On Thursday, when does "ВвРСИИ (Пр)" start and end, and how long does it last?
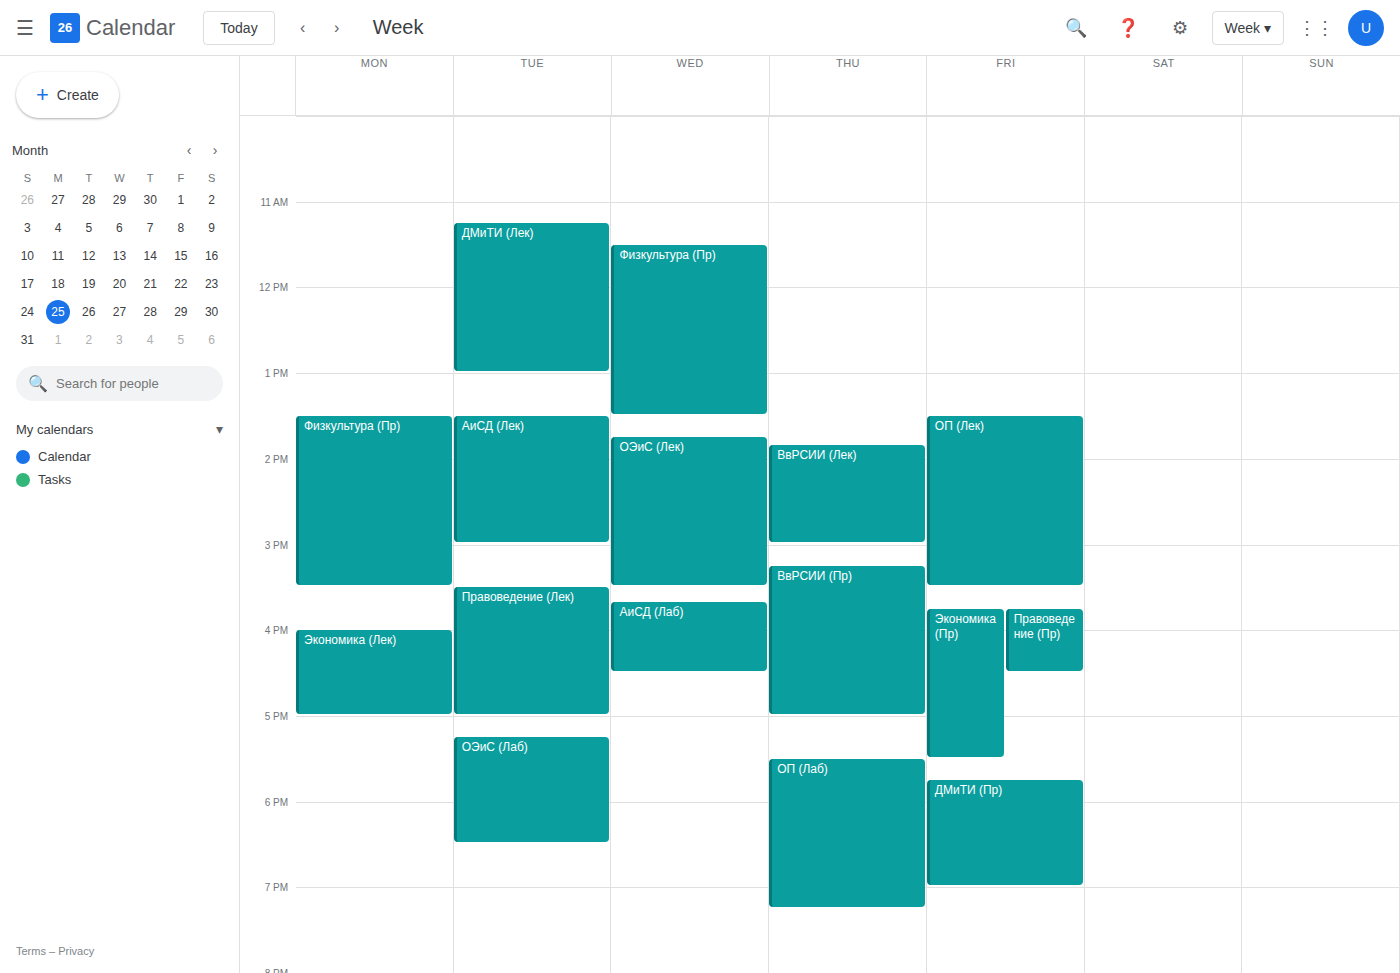
3:15 PM to 5:00 PM, 1 hour 45 minutes